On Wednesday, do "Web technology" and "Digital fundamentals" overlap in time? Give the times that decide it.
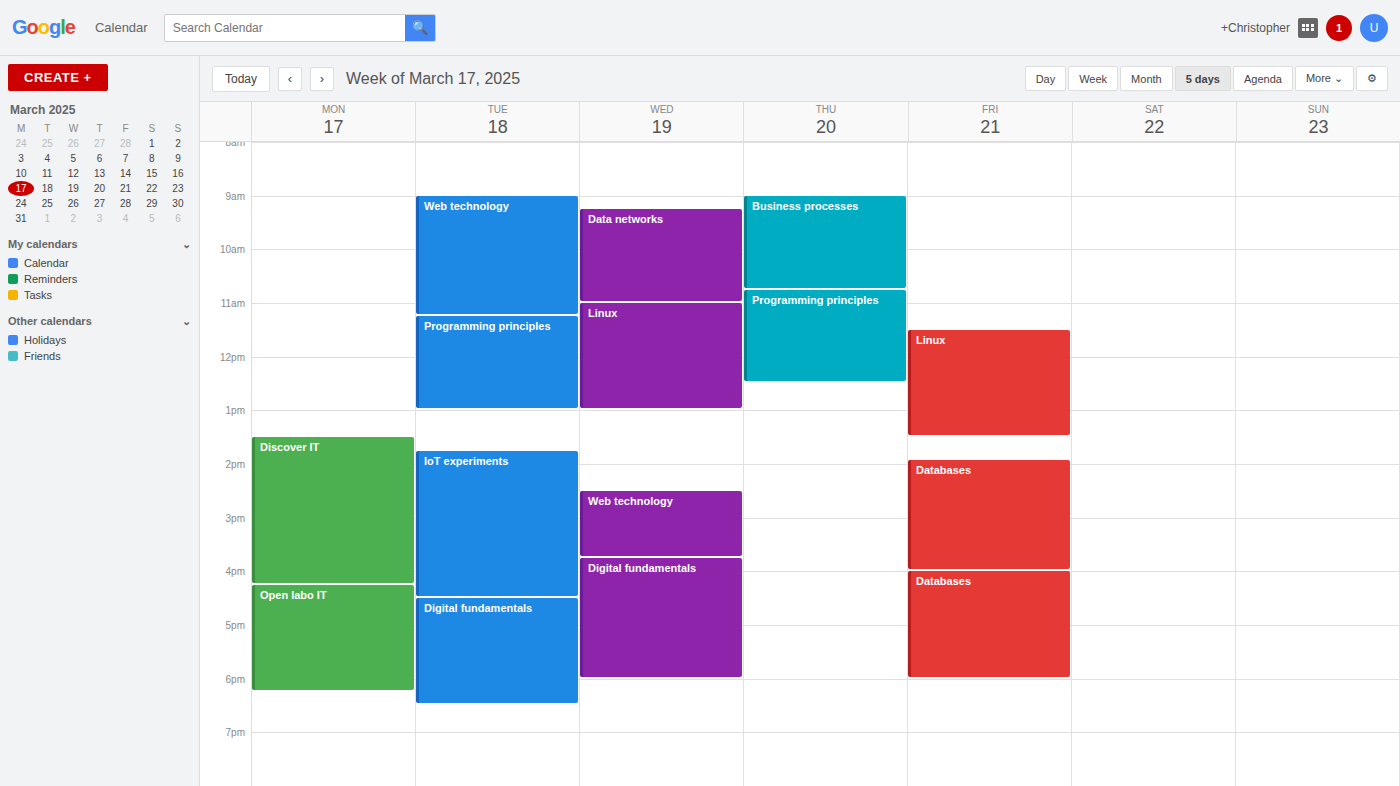
"Web technology" ends at 3:45 PM, exactly when "Digital fundamentals" starts -- they touch but do not overlap.